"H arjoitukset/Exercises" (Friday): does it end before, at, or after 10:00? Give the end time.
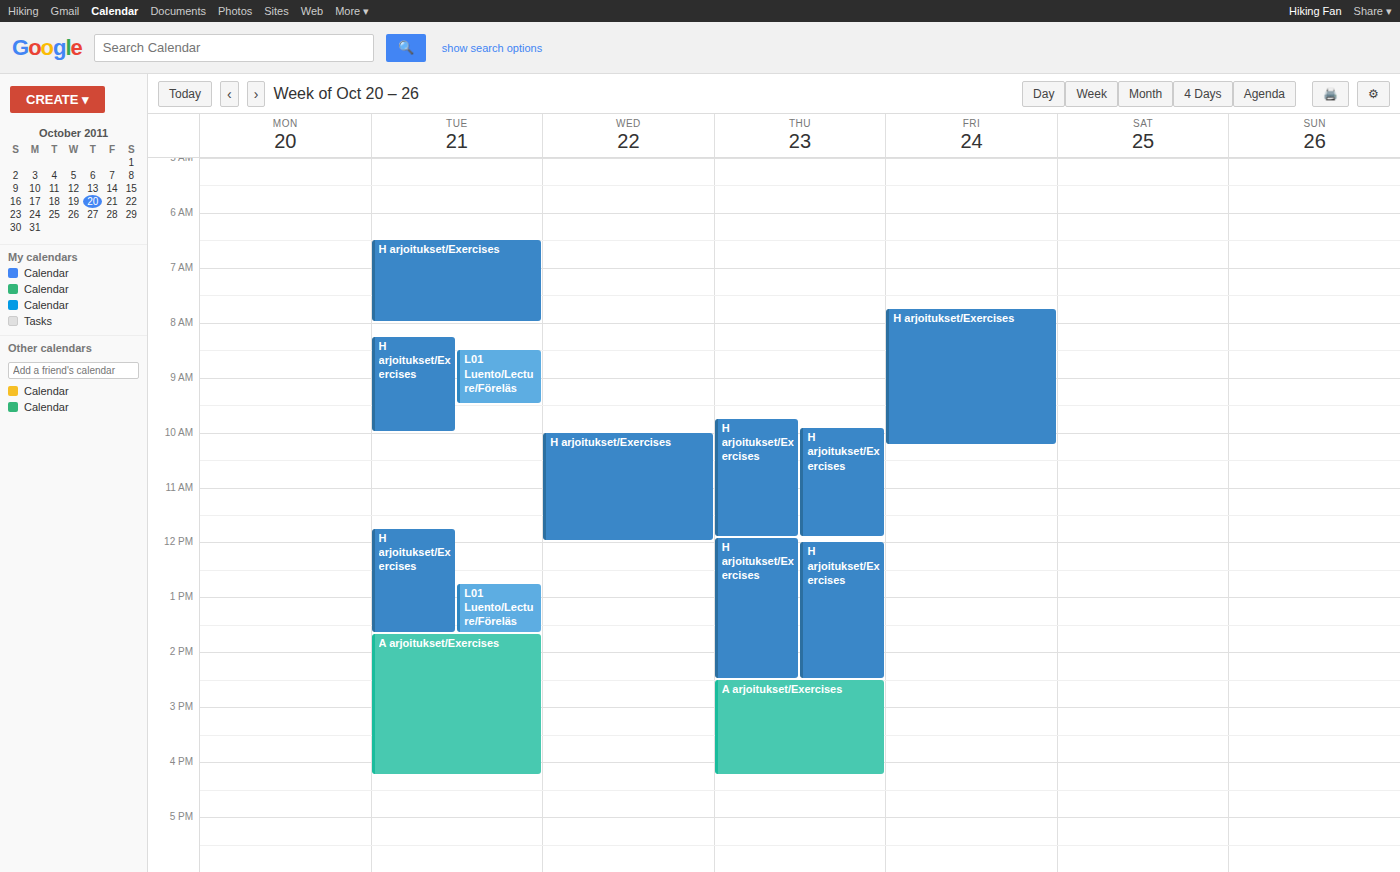
10:15 -- after 10:00, 15 minutes below the 10:00 line.